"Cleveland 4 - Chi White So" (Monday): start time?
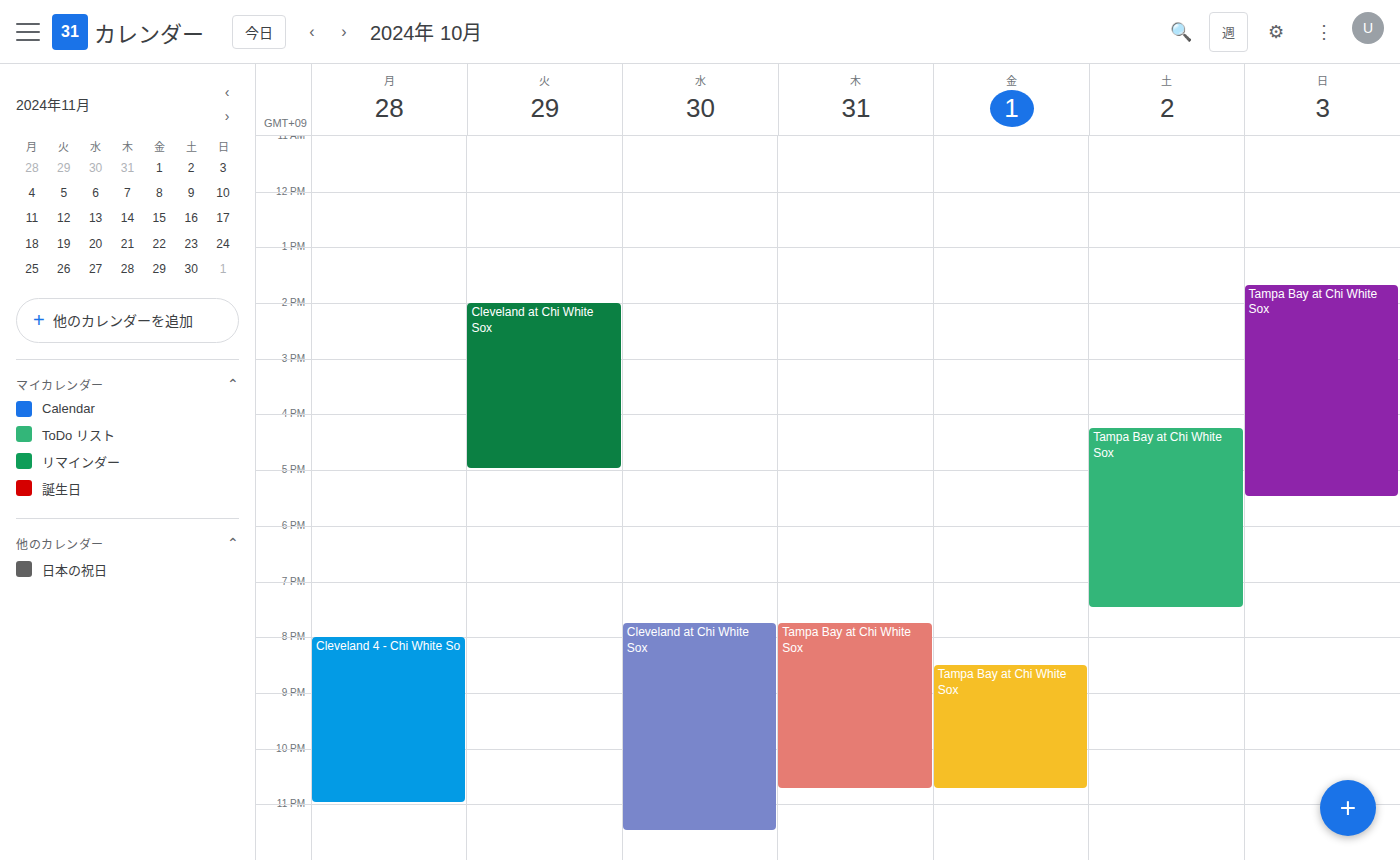
8:00 PM